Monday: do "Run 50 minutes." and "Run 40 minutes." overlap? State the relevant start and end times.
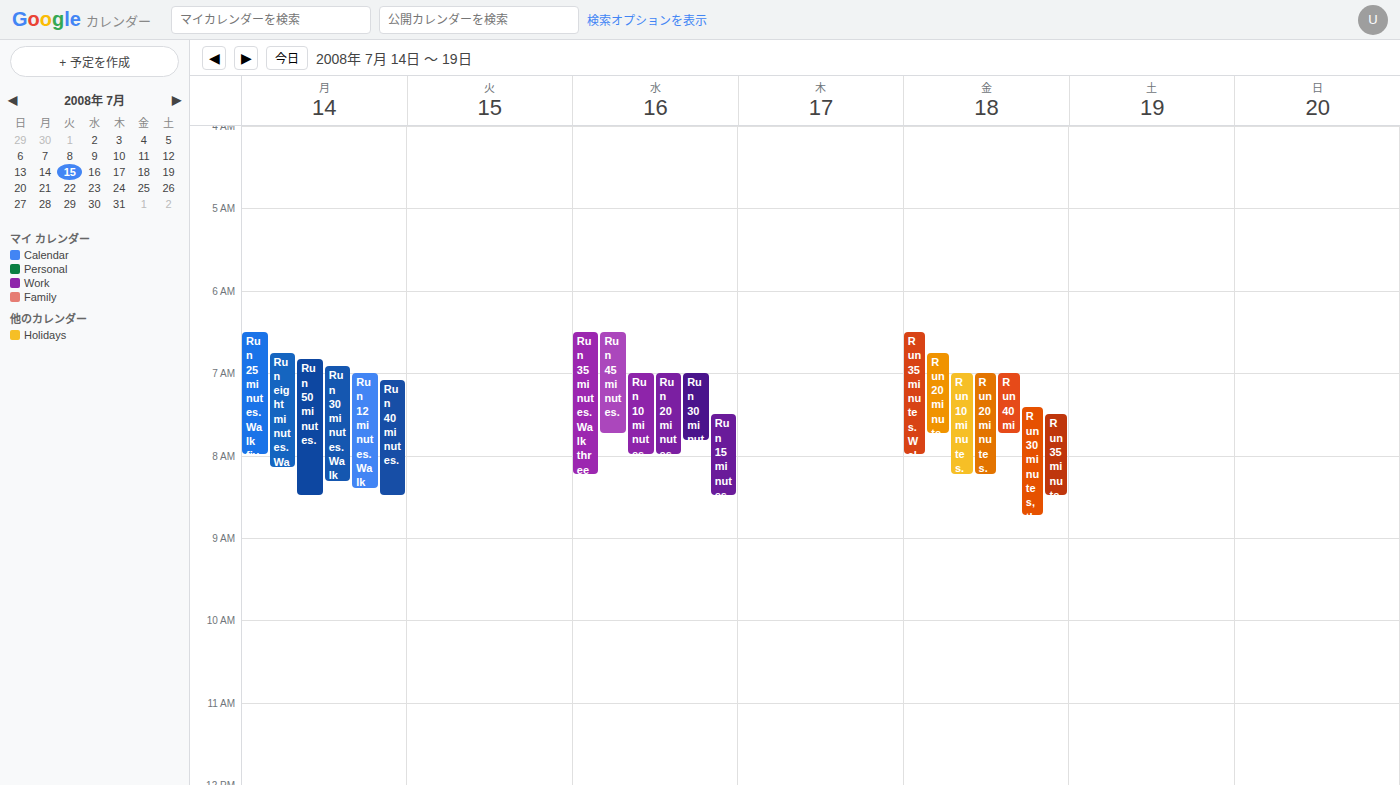
"Run 40 minutes." runs 7:05 AM to 8:30 AM, inside "Run 50 minutes." -- they overlap.